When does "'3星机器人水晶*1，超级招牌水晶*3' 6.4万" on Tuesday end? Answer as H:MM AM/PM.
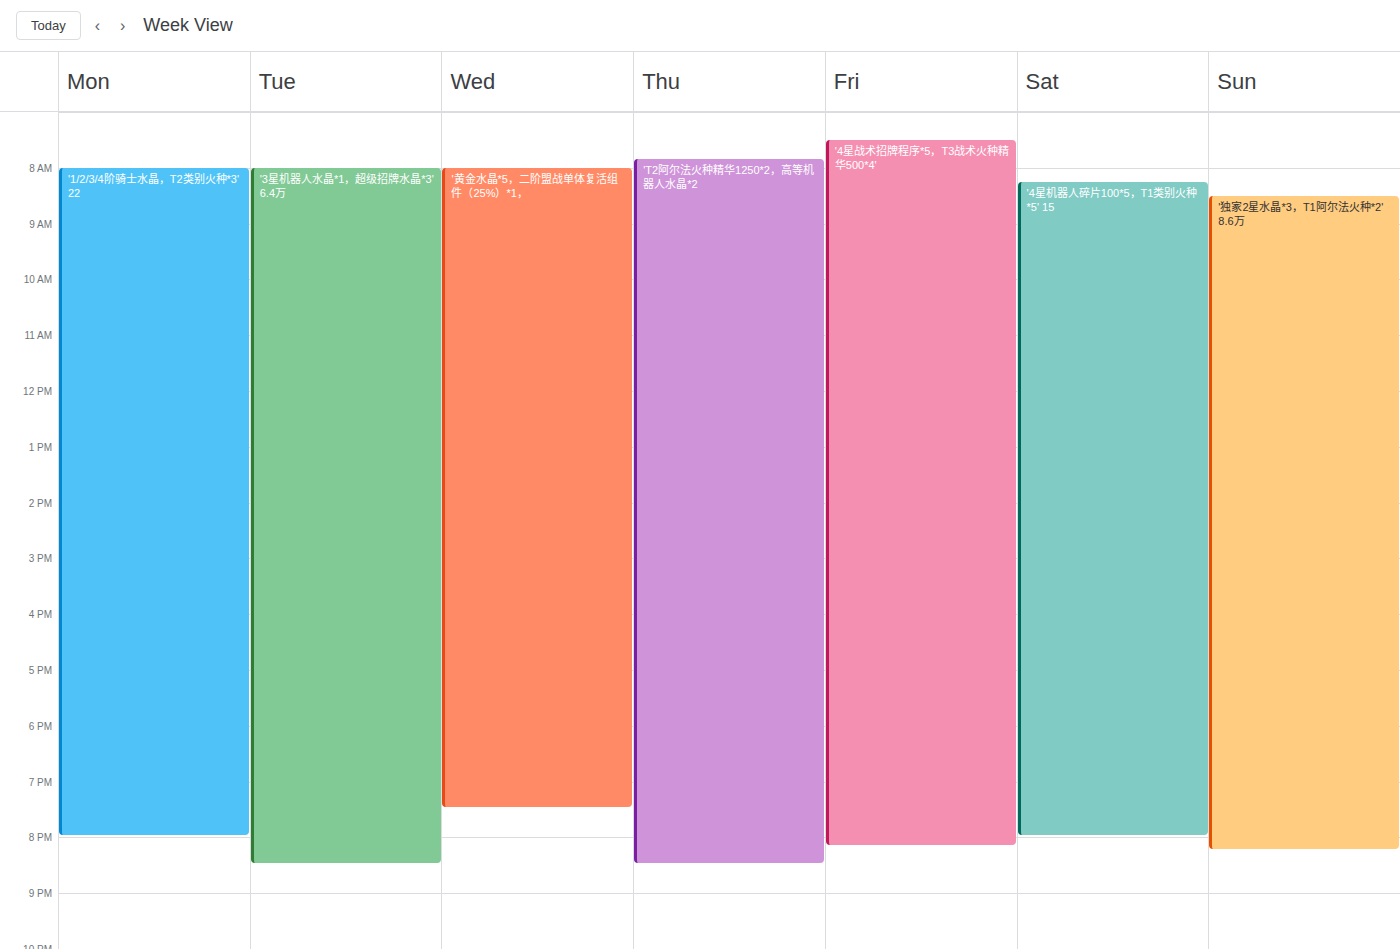
8:30 PM